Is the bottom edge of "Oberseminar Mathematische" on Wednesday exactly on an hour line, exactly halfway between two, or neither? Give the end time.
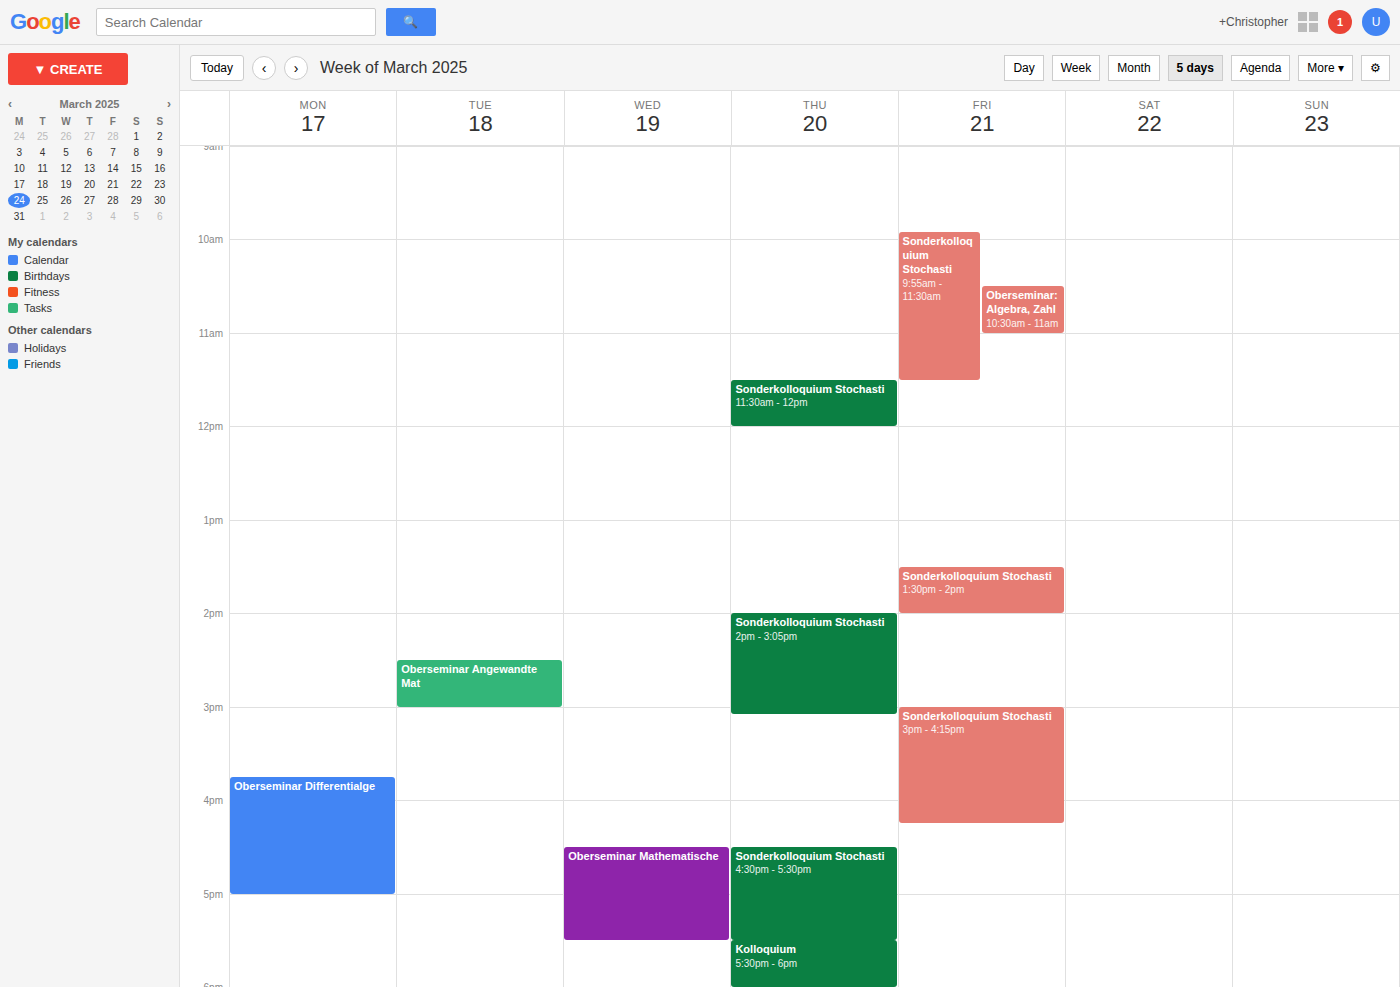
5:30 PM -- halfway between the 5 PM and 6 PM lines.